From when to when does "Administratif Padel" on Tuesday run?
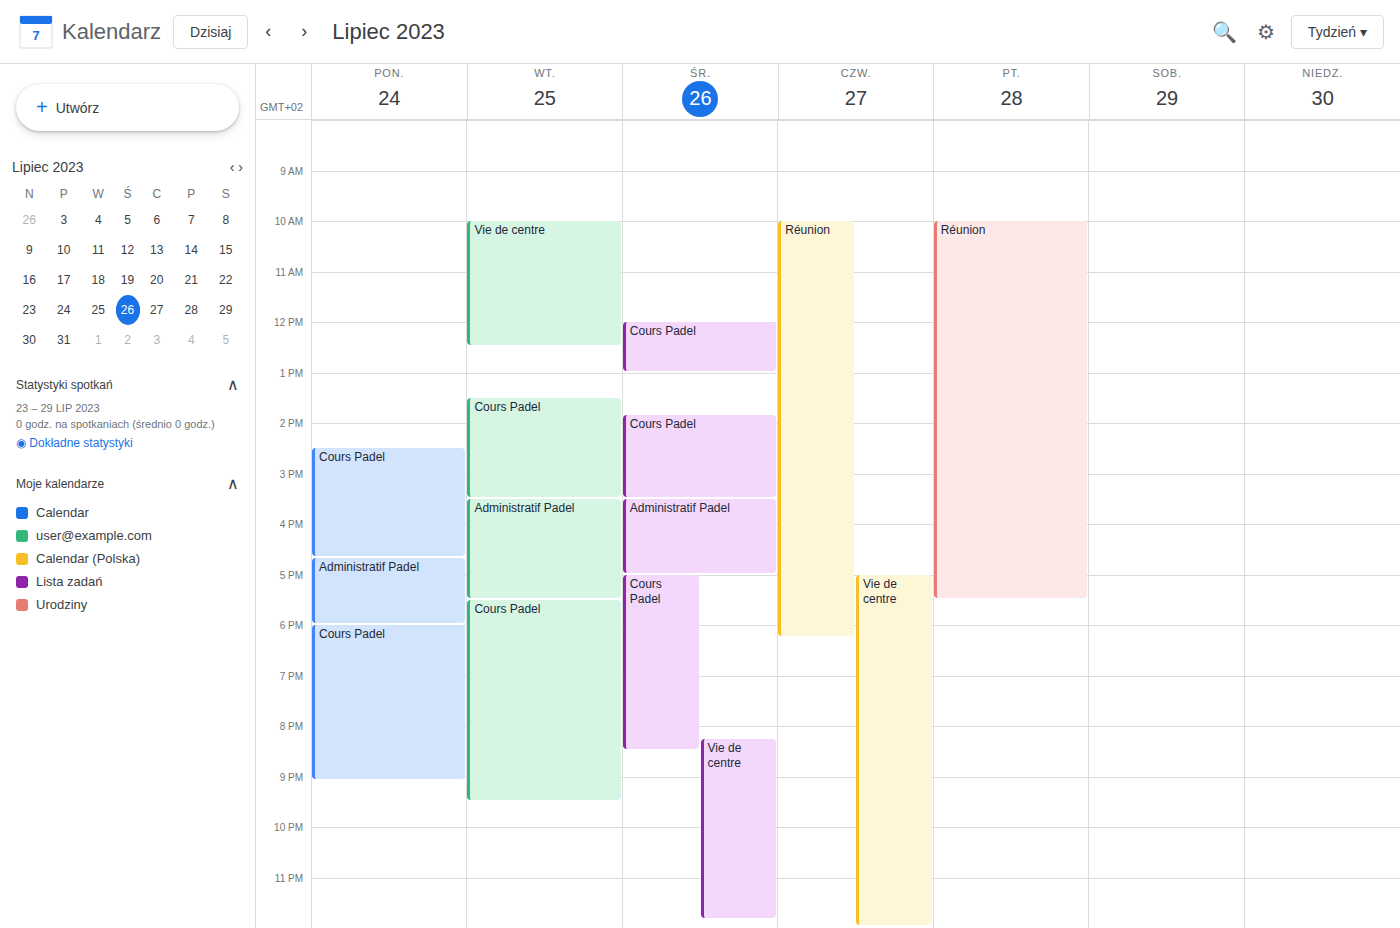
3:30 PM to 5:30 PM